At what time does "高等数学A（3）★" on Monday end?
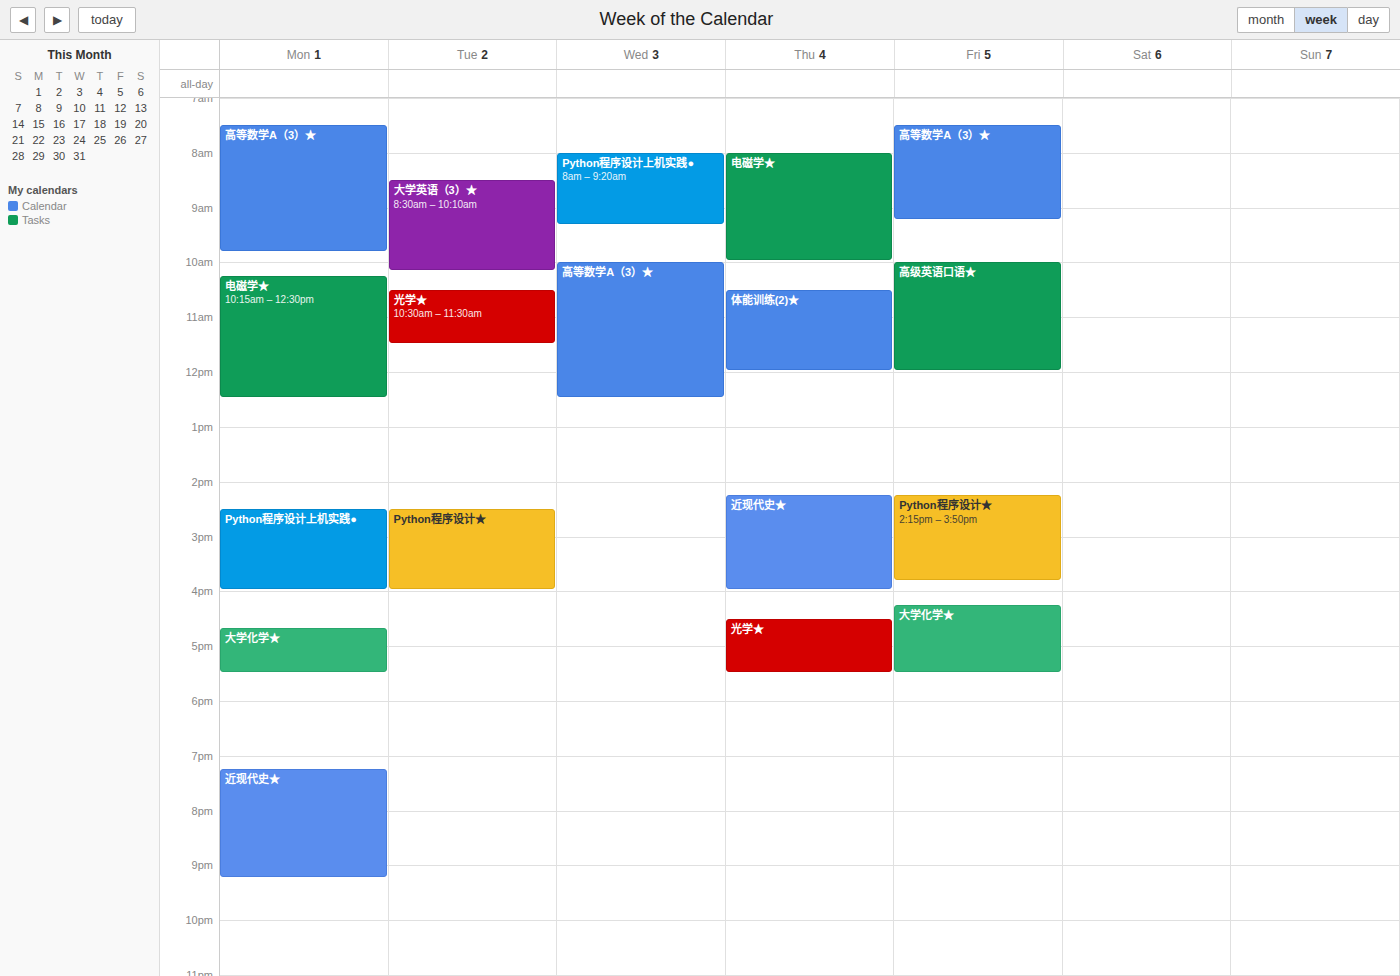
9:50 AM